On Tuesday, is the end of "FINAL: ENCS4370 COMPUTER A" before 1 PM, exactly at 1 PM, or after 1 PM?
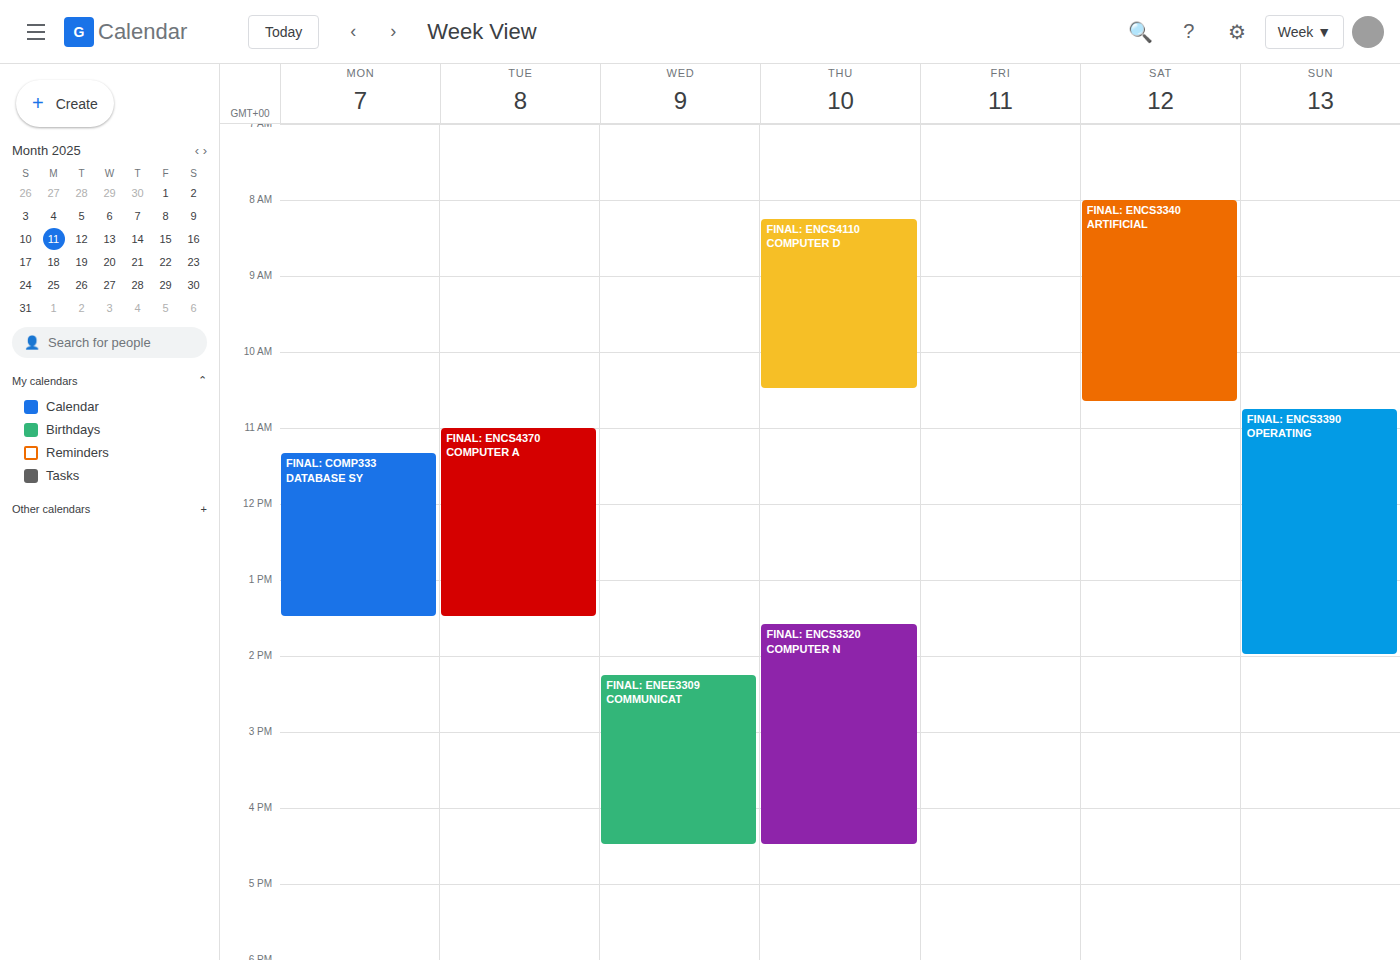
1:30 PM -- after 1 PM, 30 minutes below the 1 PM line.